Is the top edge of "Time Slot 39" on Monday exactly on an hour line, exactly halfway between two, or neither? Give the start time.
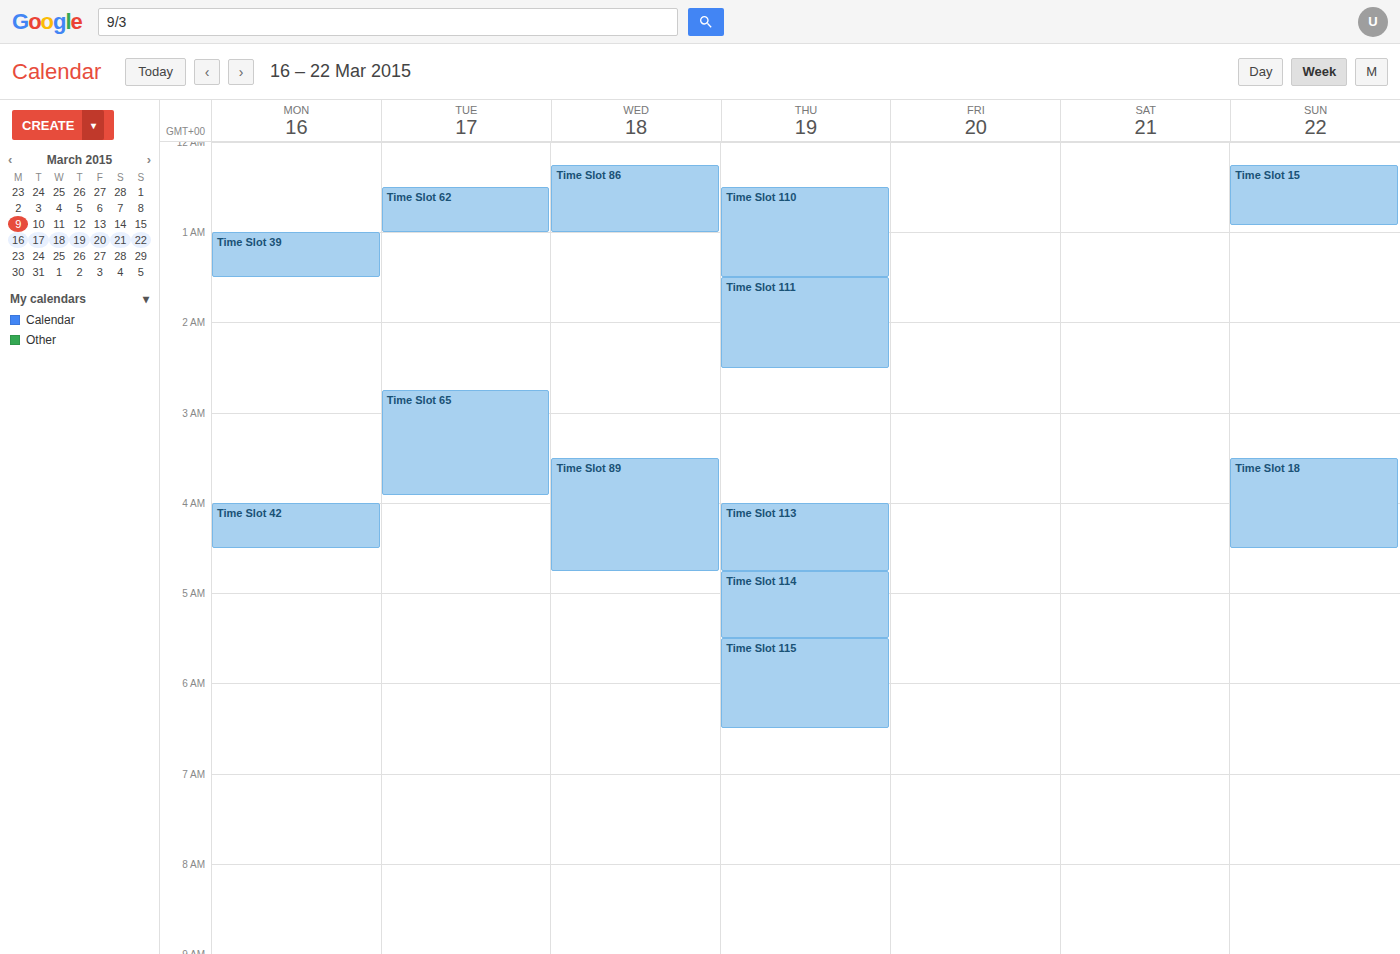
1:00 AM -- exactly on the 1 AM line.